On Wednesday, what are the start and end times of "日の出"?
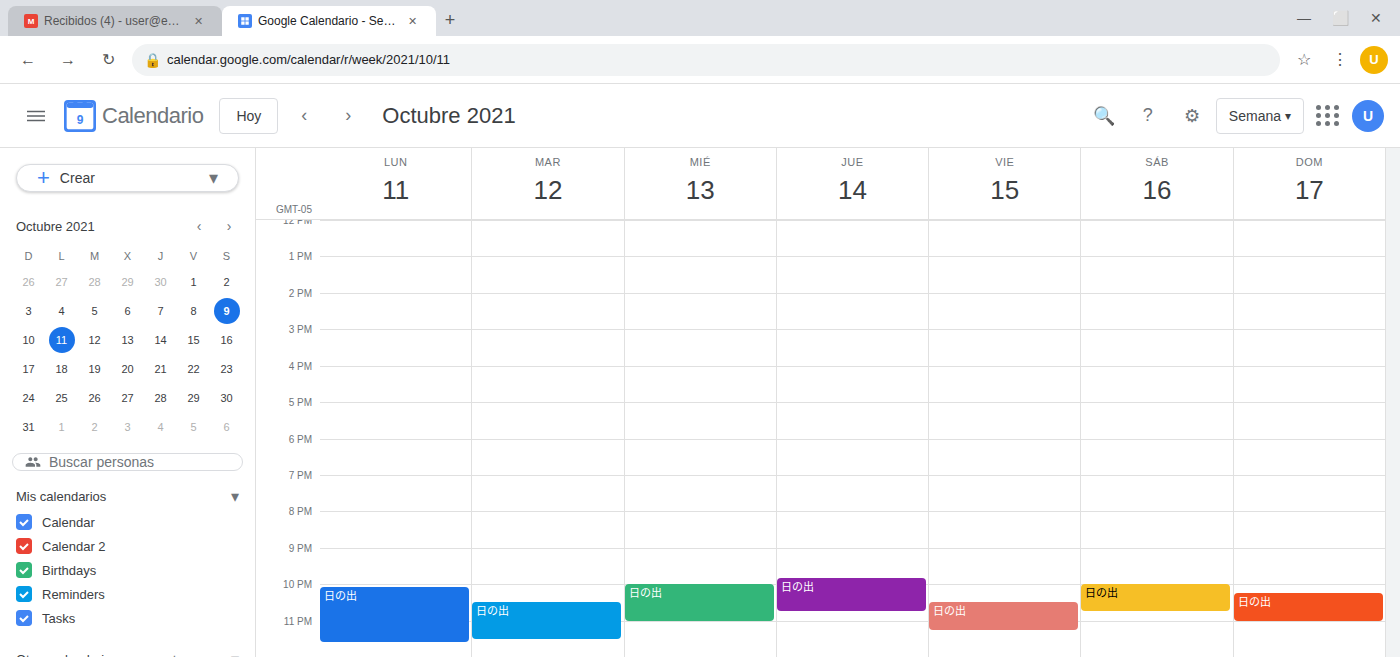
10:00 PM to 11:00 PM